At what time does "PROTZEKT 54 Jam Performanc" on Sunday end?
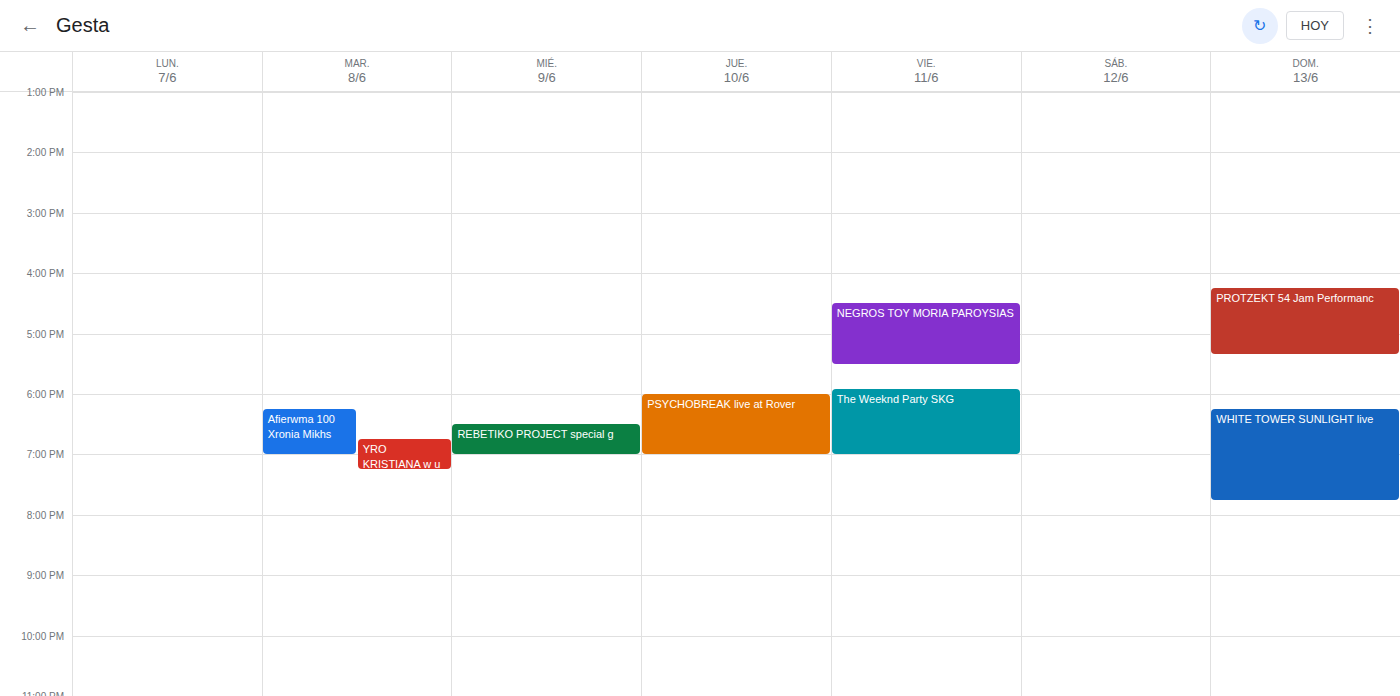
5:20 PM